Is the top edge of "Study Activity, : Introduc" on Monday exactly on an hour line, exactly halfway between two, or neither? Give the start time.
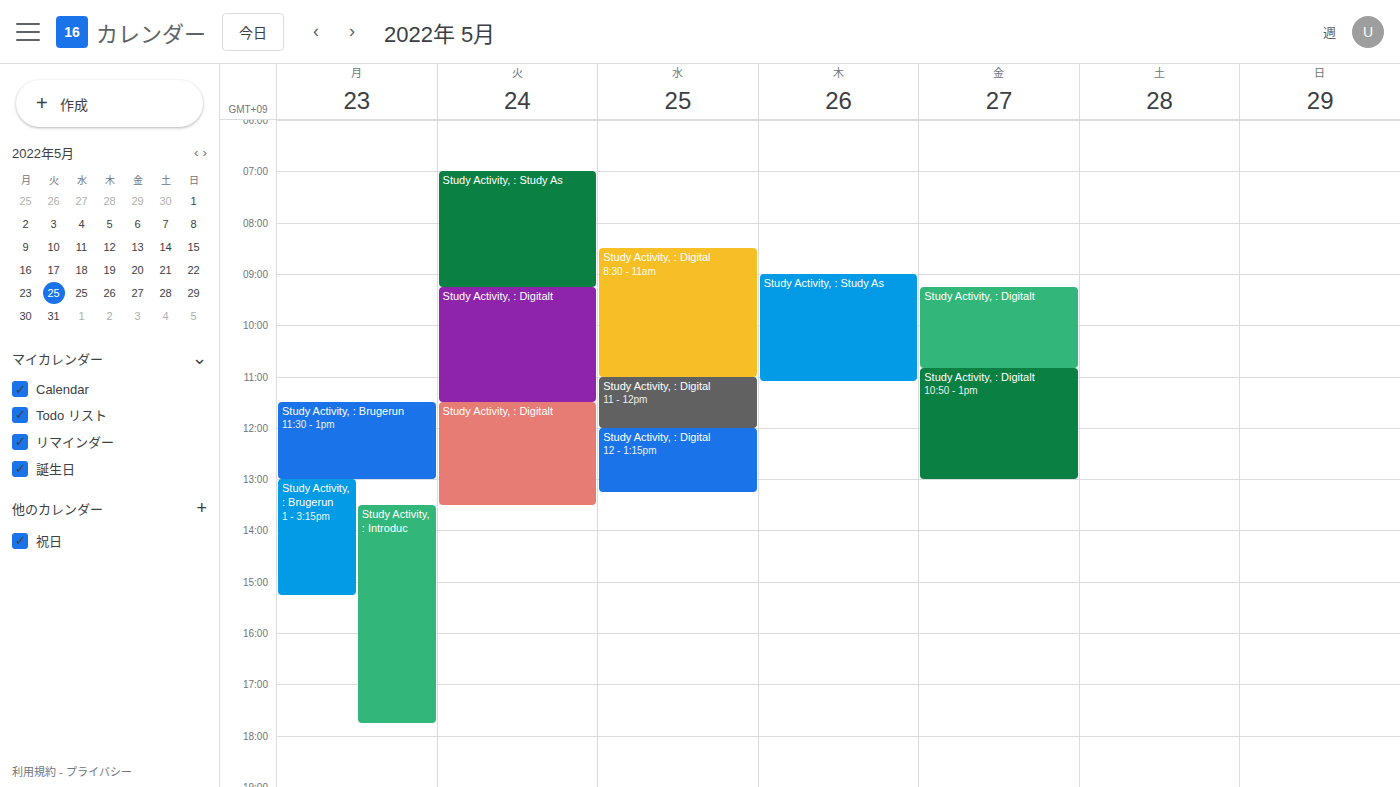
1:30 PM -- halfway between the 1 PM and 2 PM lines.